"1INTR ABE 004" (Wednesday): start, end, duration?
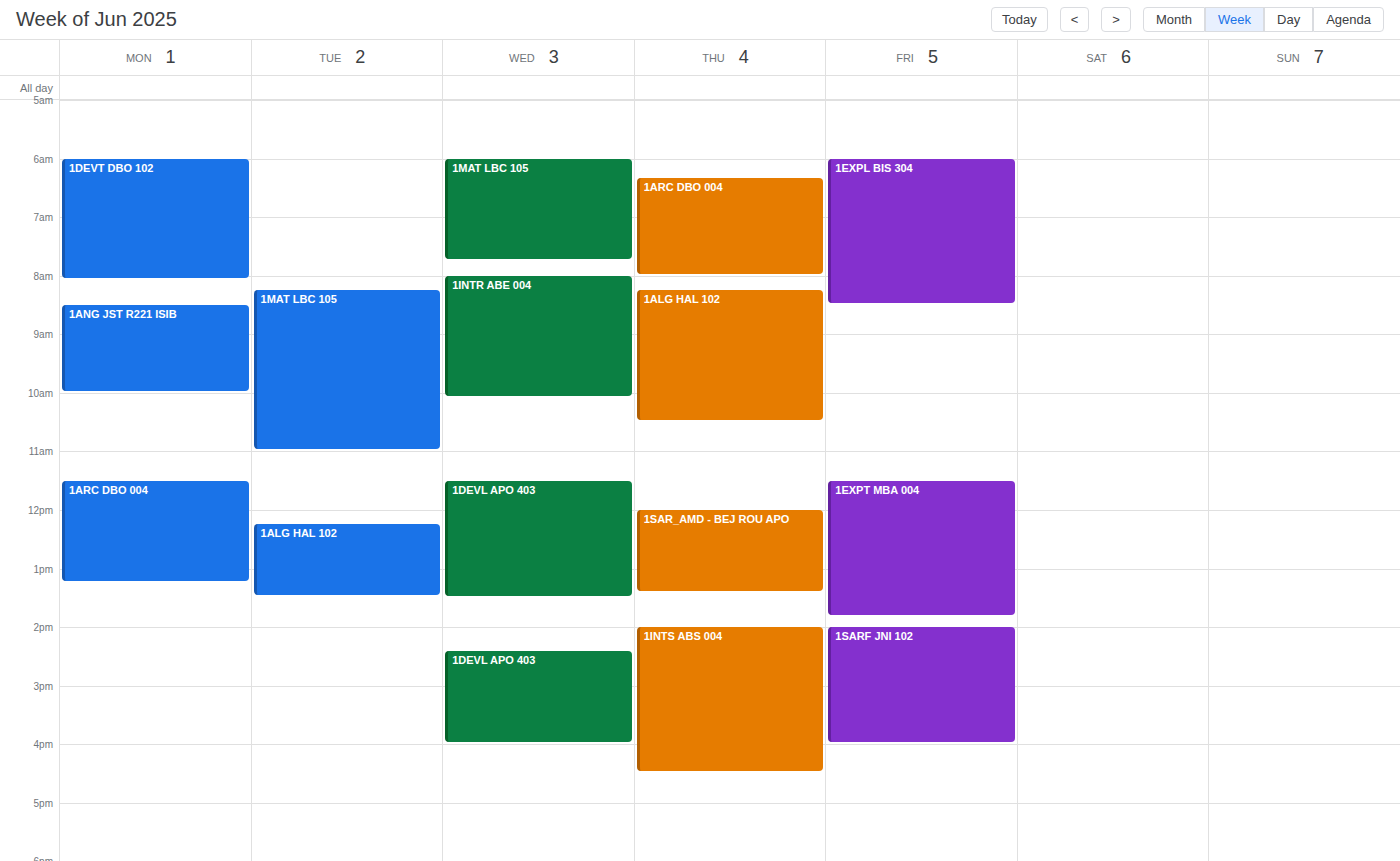
8:00 AM to 10:05 AM, 2 hours 5 minutes